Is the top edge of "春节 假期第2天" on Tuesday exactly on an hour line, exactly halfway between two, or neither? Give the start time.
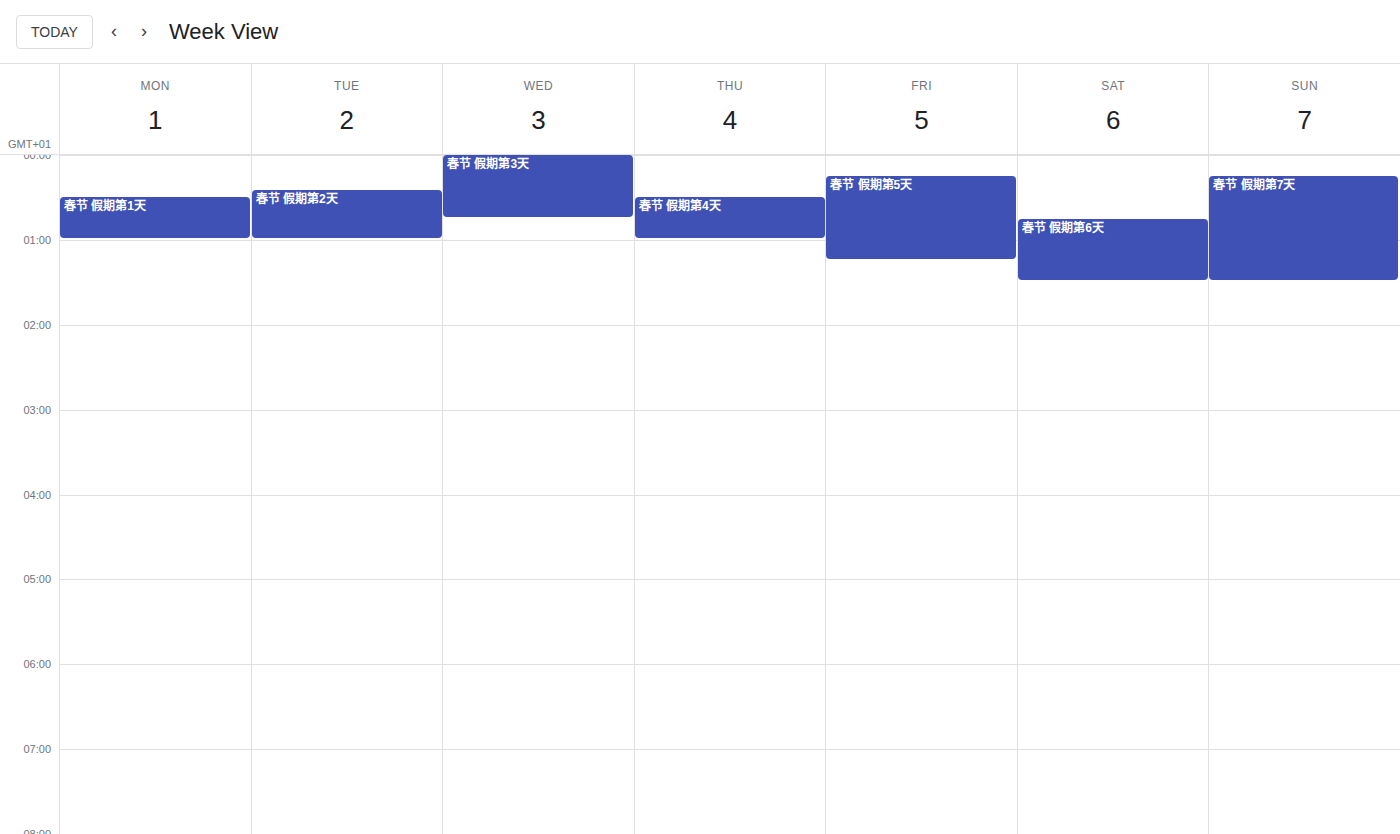
00:25 -- neither: 25 minutes below the 00:00 line and 35 minutes above the 01:00 line.